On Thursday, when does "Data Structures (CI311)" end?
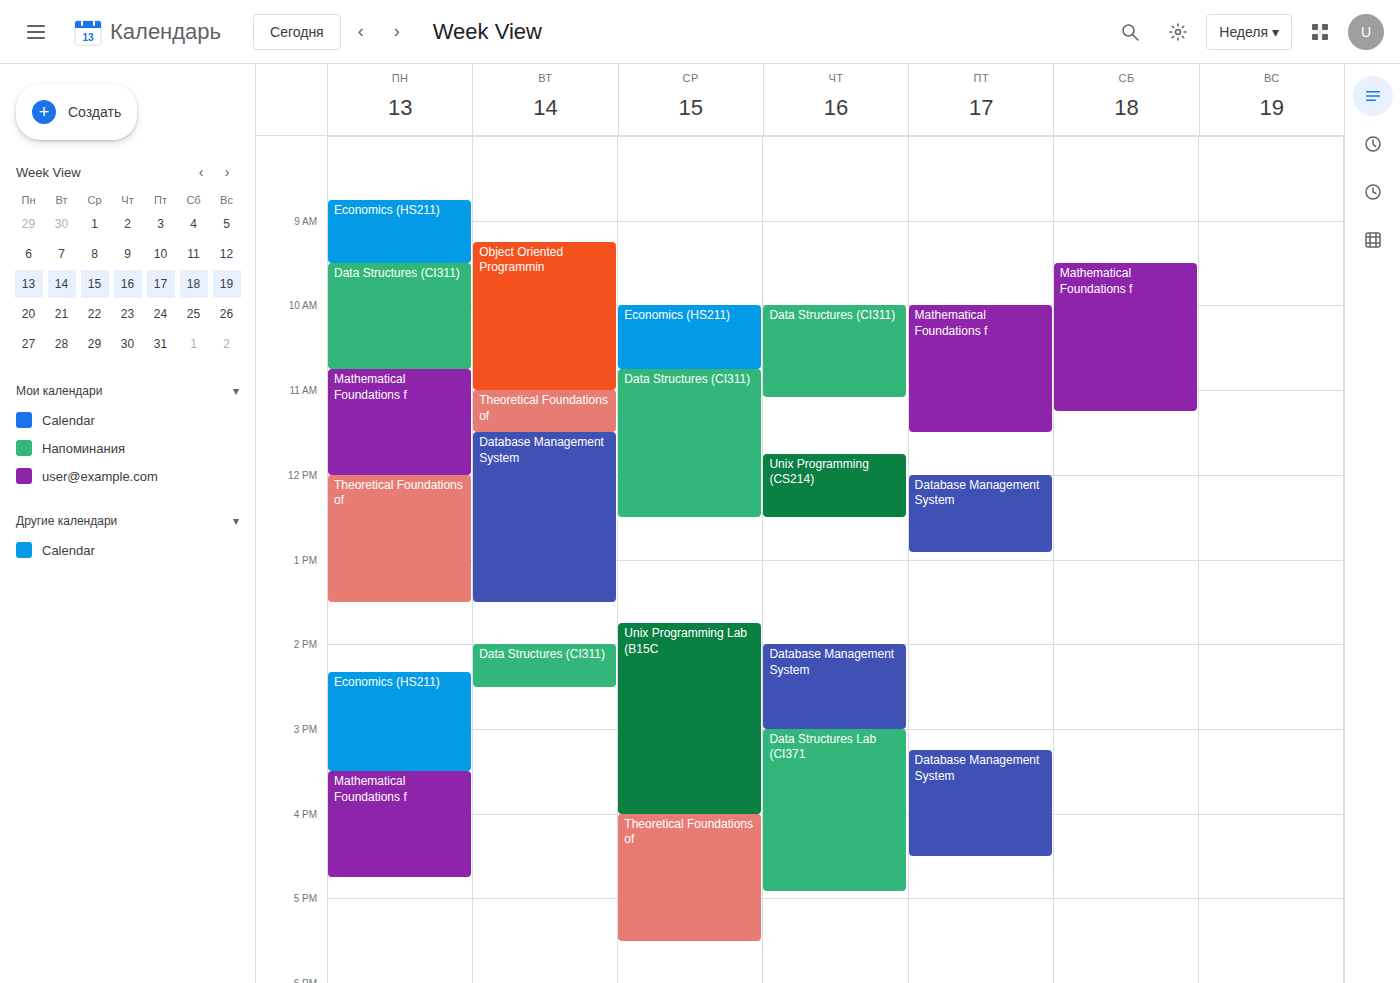
11:05